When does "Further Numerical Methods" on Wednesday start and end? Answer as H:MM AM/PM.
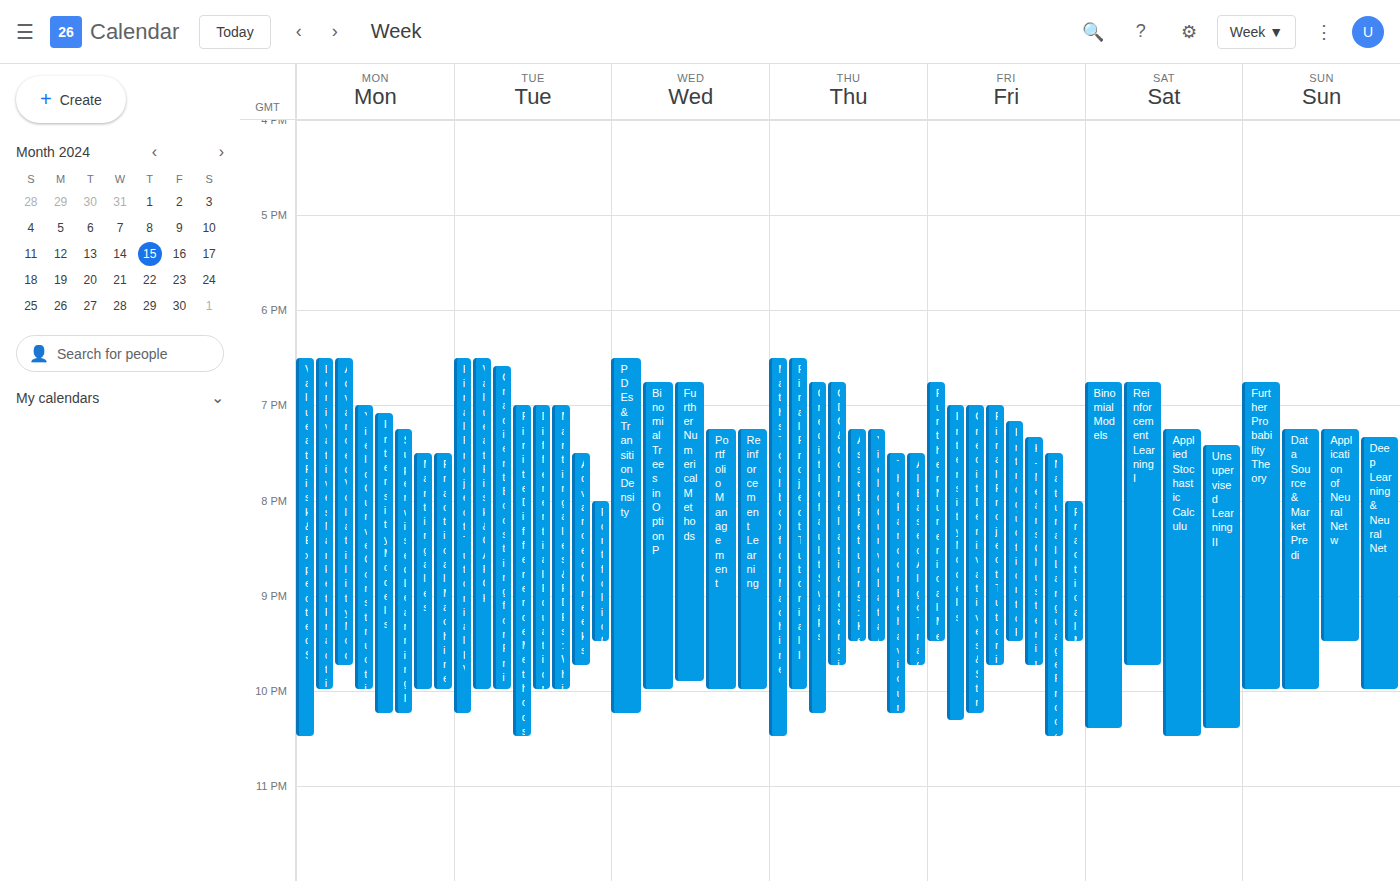
6:45 PM to 9:55 PM